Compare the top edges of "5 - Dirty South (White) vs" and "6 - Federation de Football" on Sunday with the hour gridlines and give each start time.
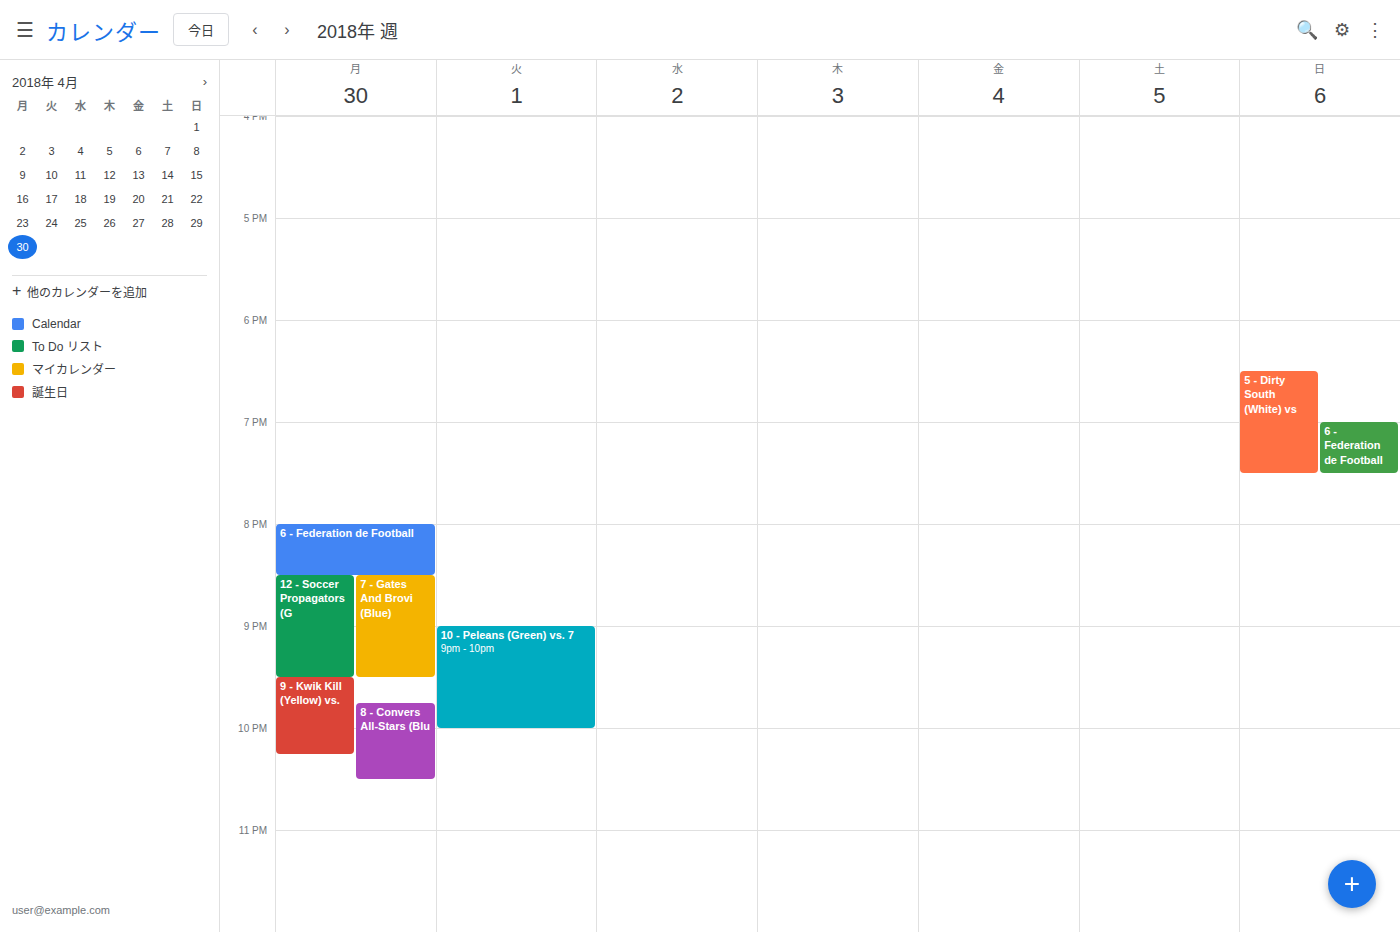
"5 - Dirty South (White) vs": 6:30 PM, halfway between the 6 PM and 7 PM lines. "6 - Federation de Football": 7:00 PM, exactly on the 7 PM line.